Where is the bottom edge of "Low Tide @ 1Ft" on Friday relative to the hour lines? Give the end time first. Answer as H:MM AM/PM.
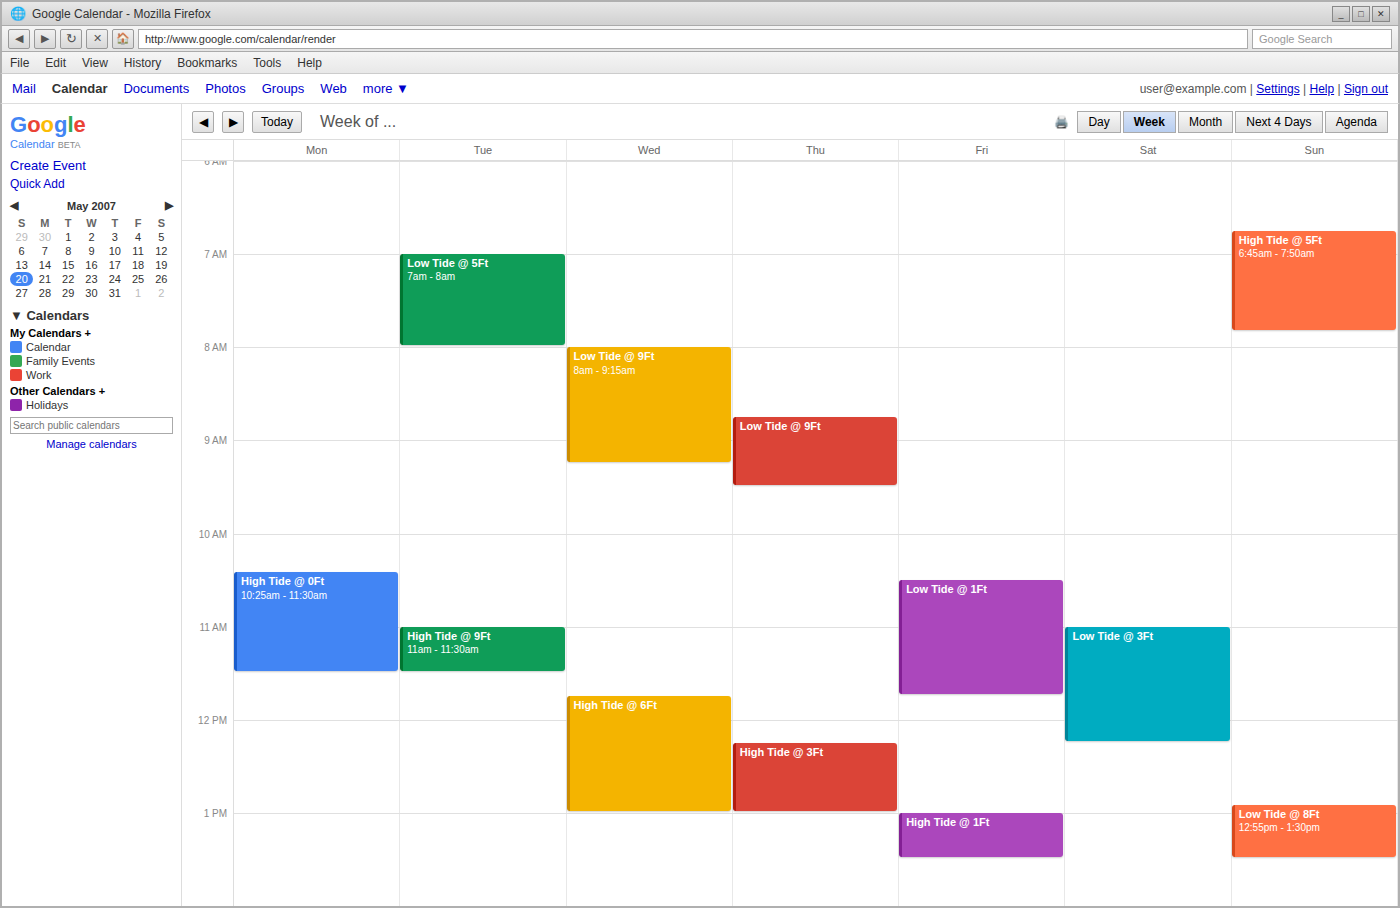
11:45 AM -- neither: three quarters of the way from the 11 AM line to the 12 PM line.